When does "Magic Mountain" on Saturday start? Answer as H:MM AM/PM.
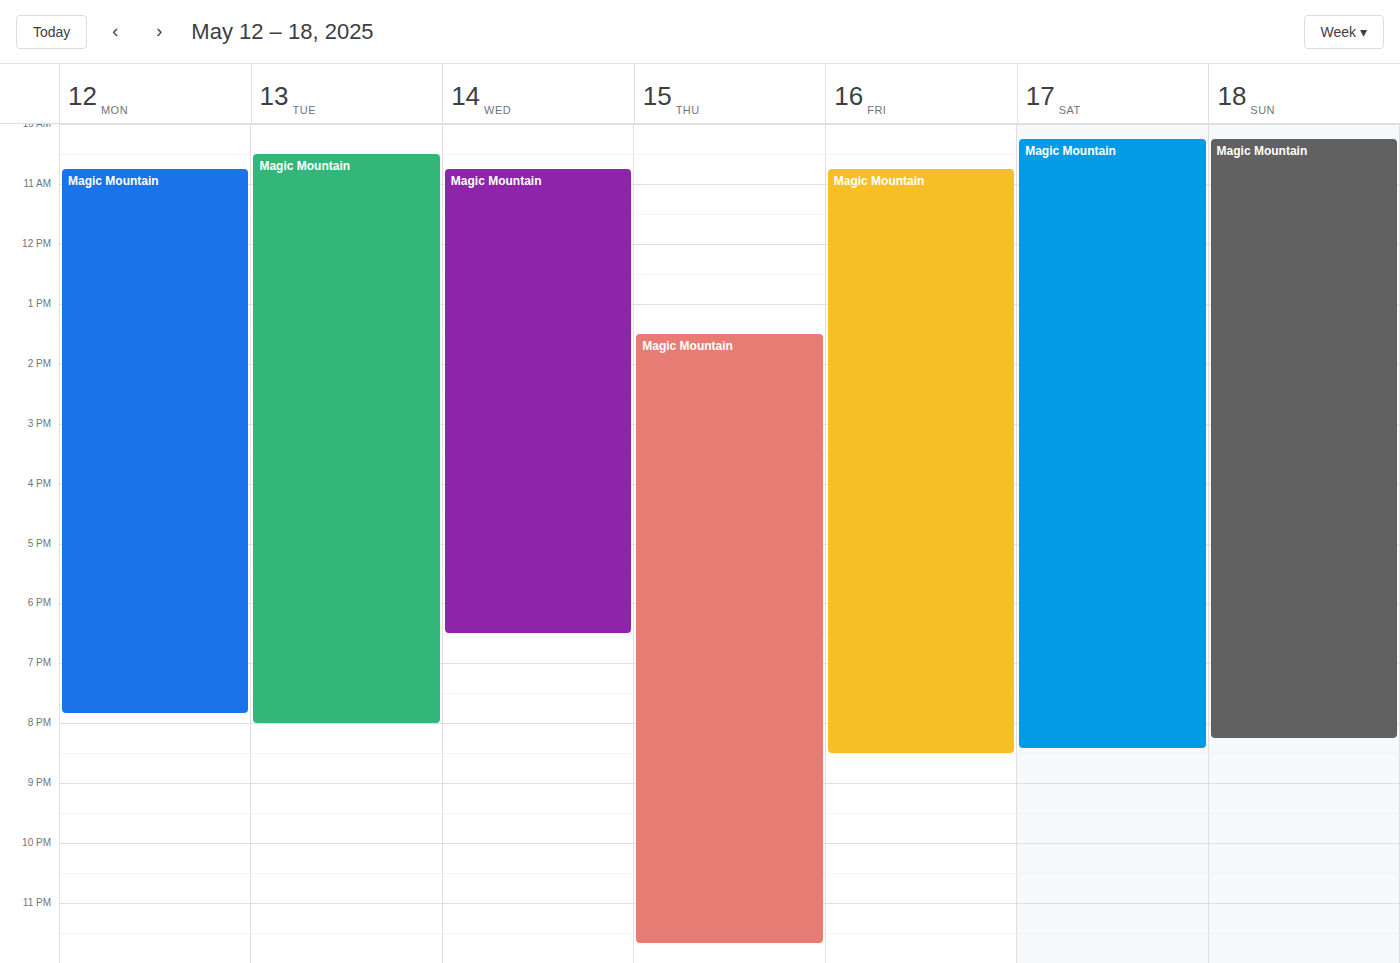
10:15 AM